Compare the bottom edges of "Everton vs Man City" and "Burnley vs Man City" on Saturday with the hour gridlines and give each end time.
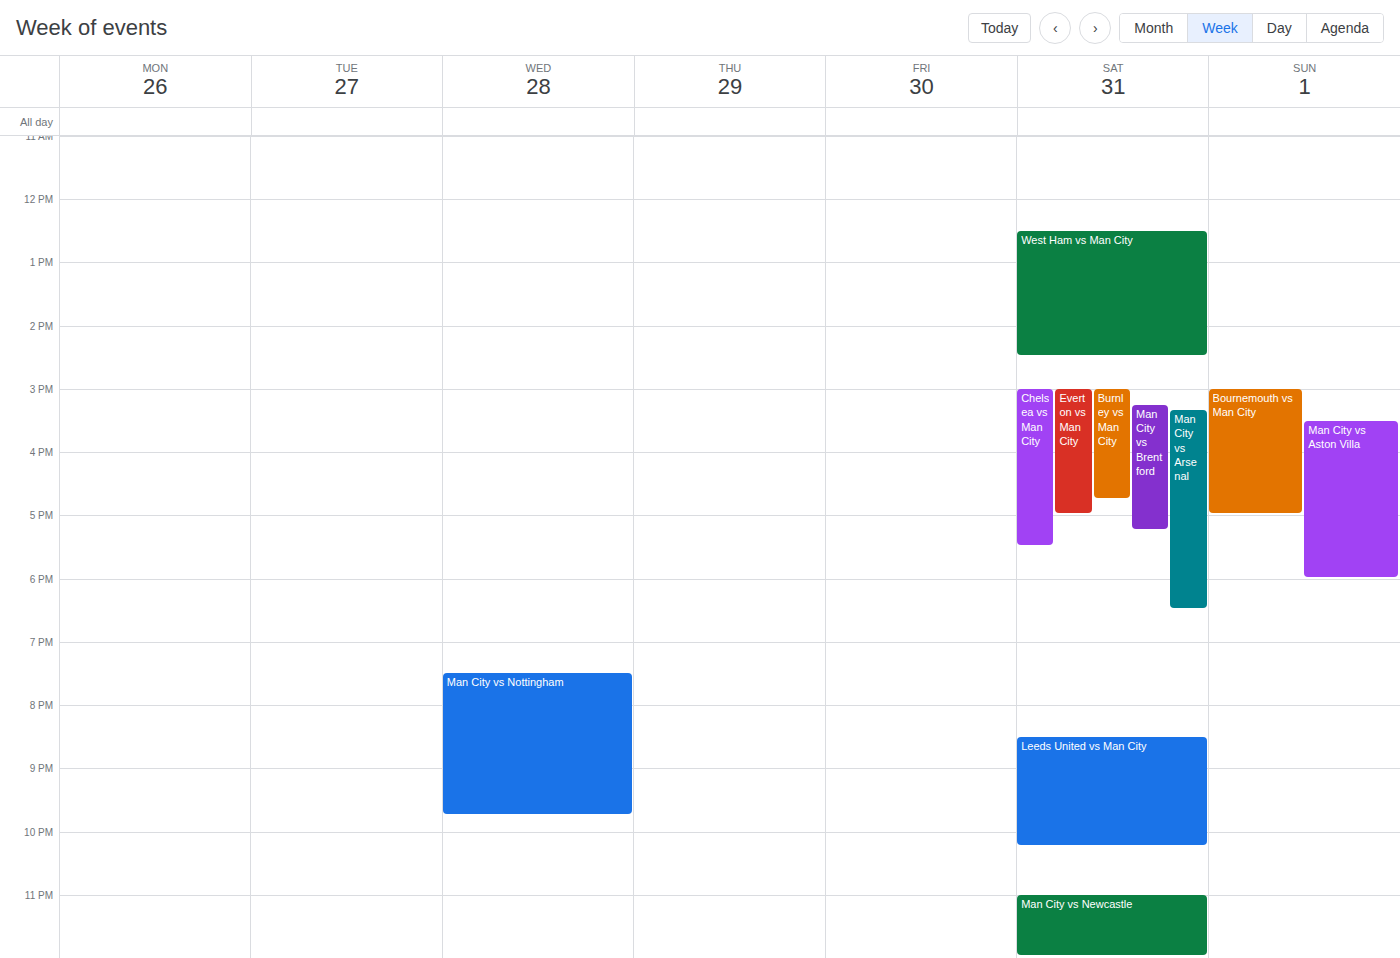
"Everton vs Man City": 5:00 PM, exactly on the 5 PM line. "Burnley vs Man City": 4:45 PM, neither: three quarters of the way from the 4 PM line to the 5 PM line.